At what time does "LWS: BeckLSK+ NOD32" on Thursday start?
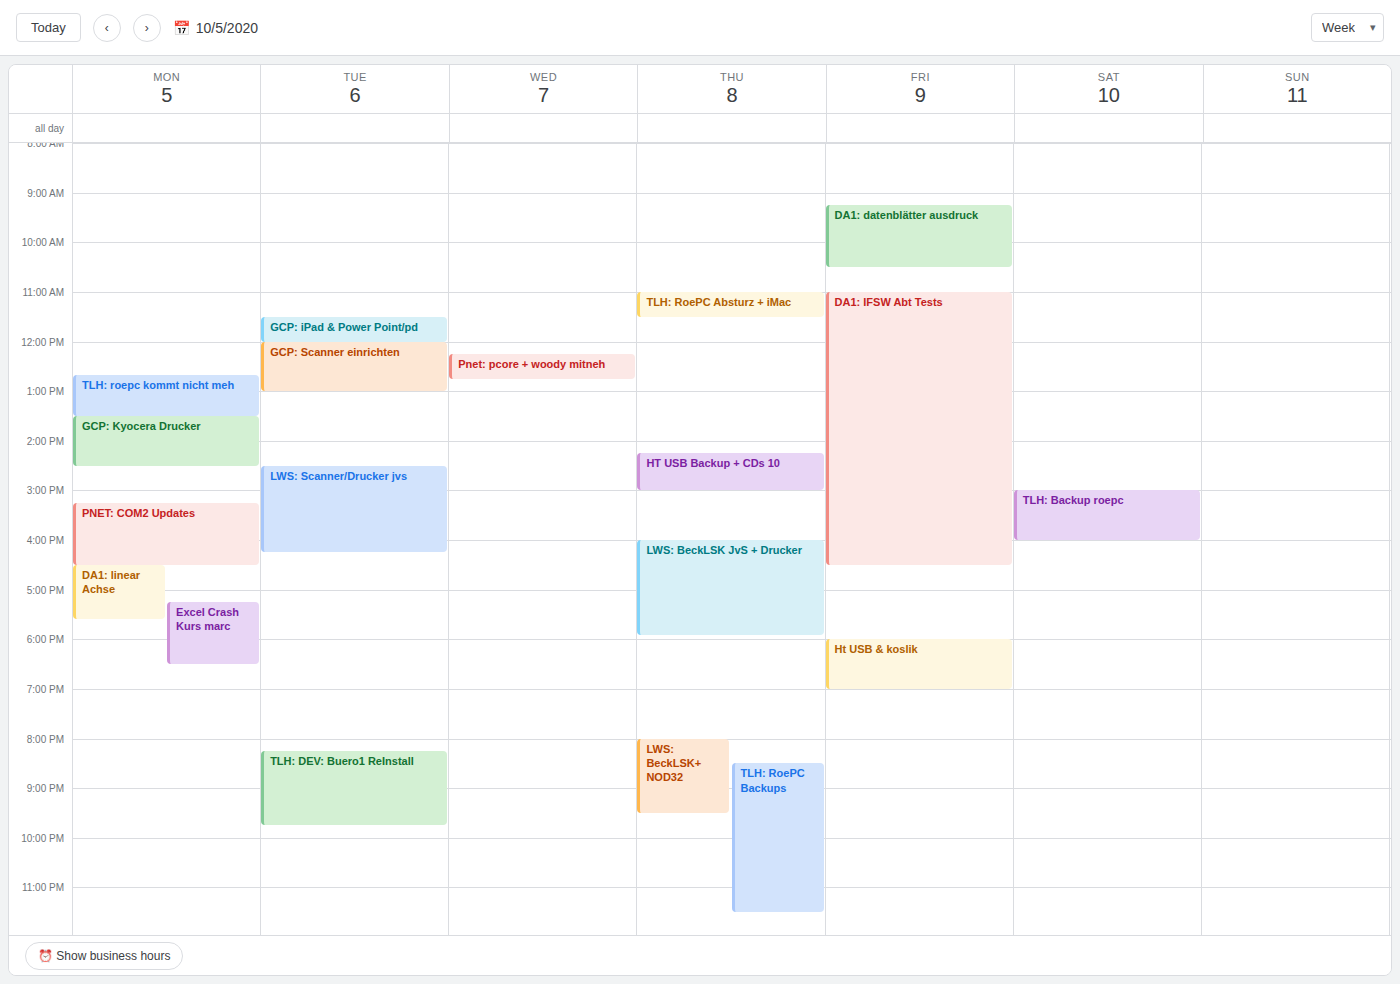
20:00